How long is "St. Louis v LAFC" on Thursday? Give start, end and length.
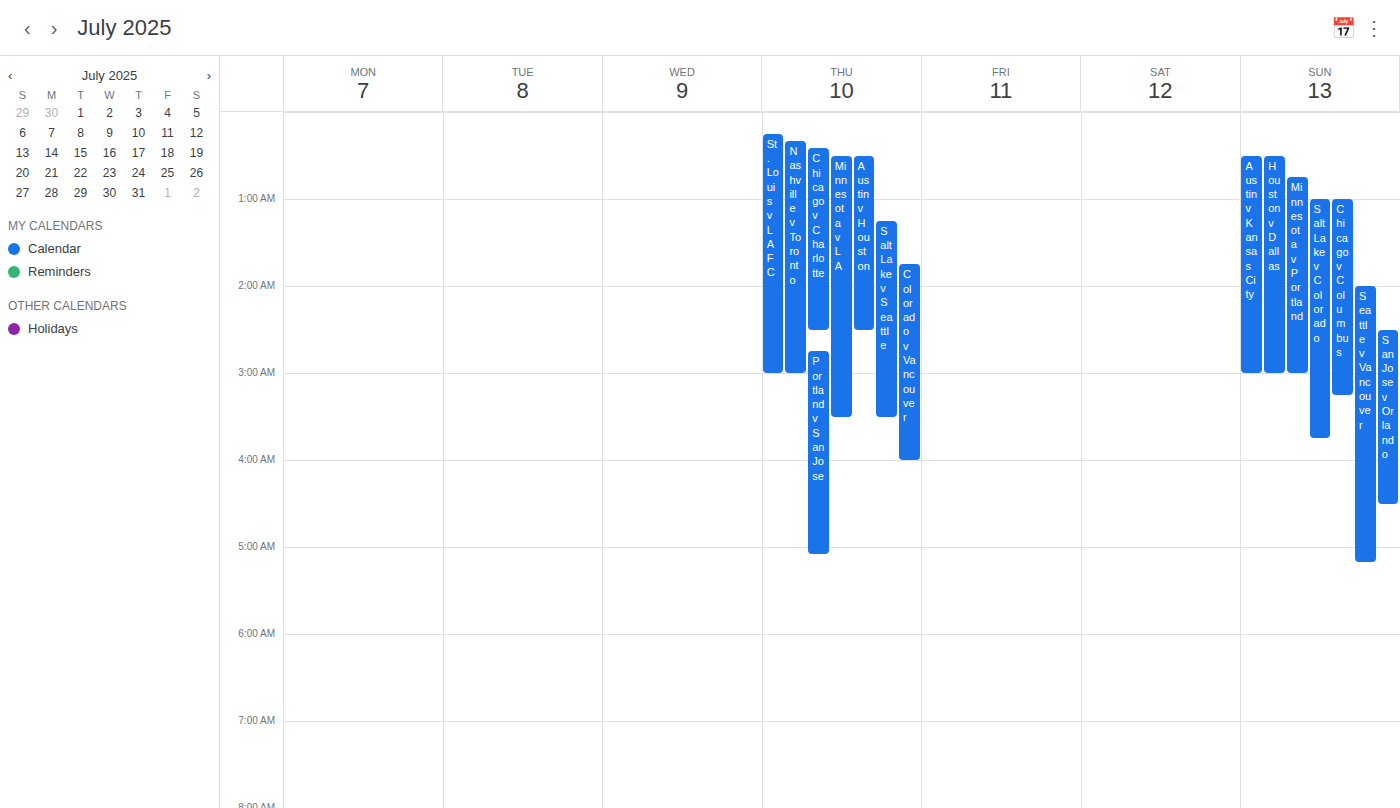
12:15 AM to 3:00 AM, 2 hours 45 minutes